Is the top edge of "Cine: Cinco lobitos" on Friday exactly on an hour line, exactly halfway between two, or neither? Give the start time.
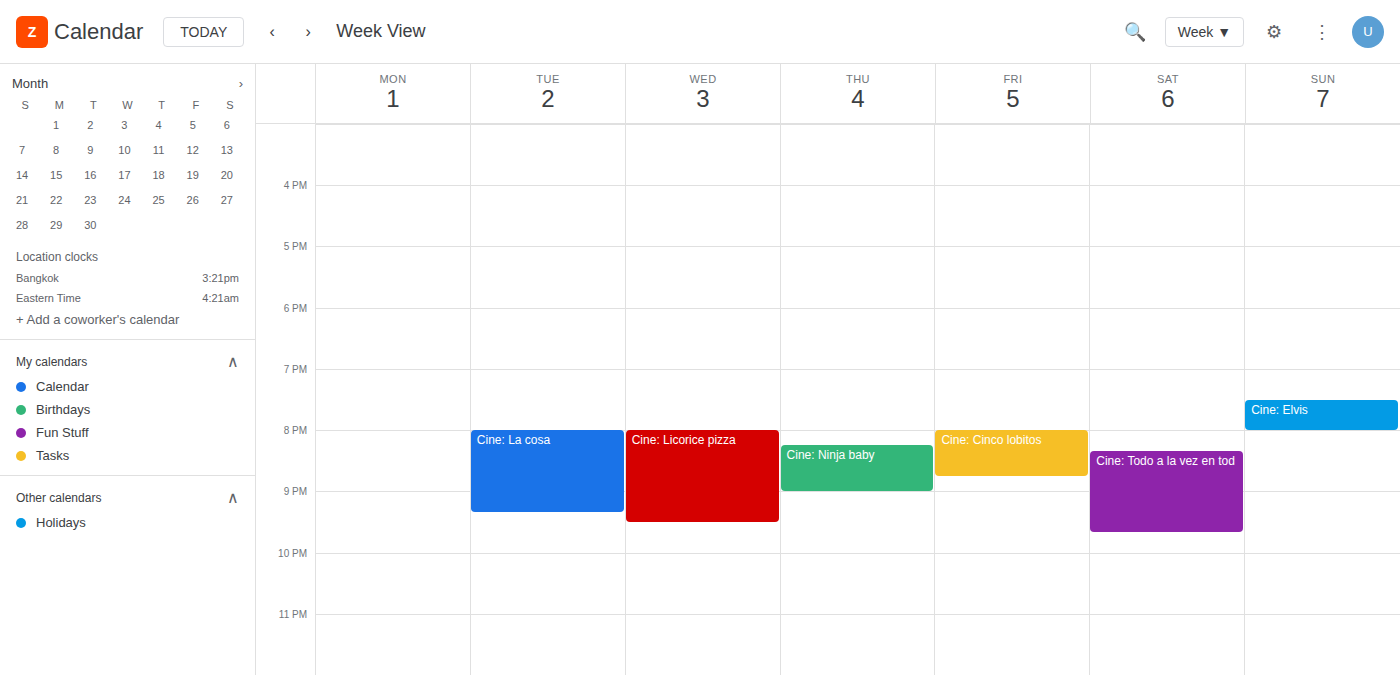
8:00 PM -- exactly on the 8 PM line.